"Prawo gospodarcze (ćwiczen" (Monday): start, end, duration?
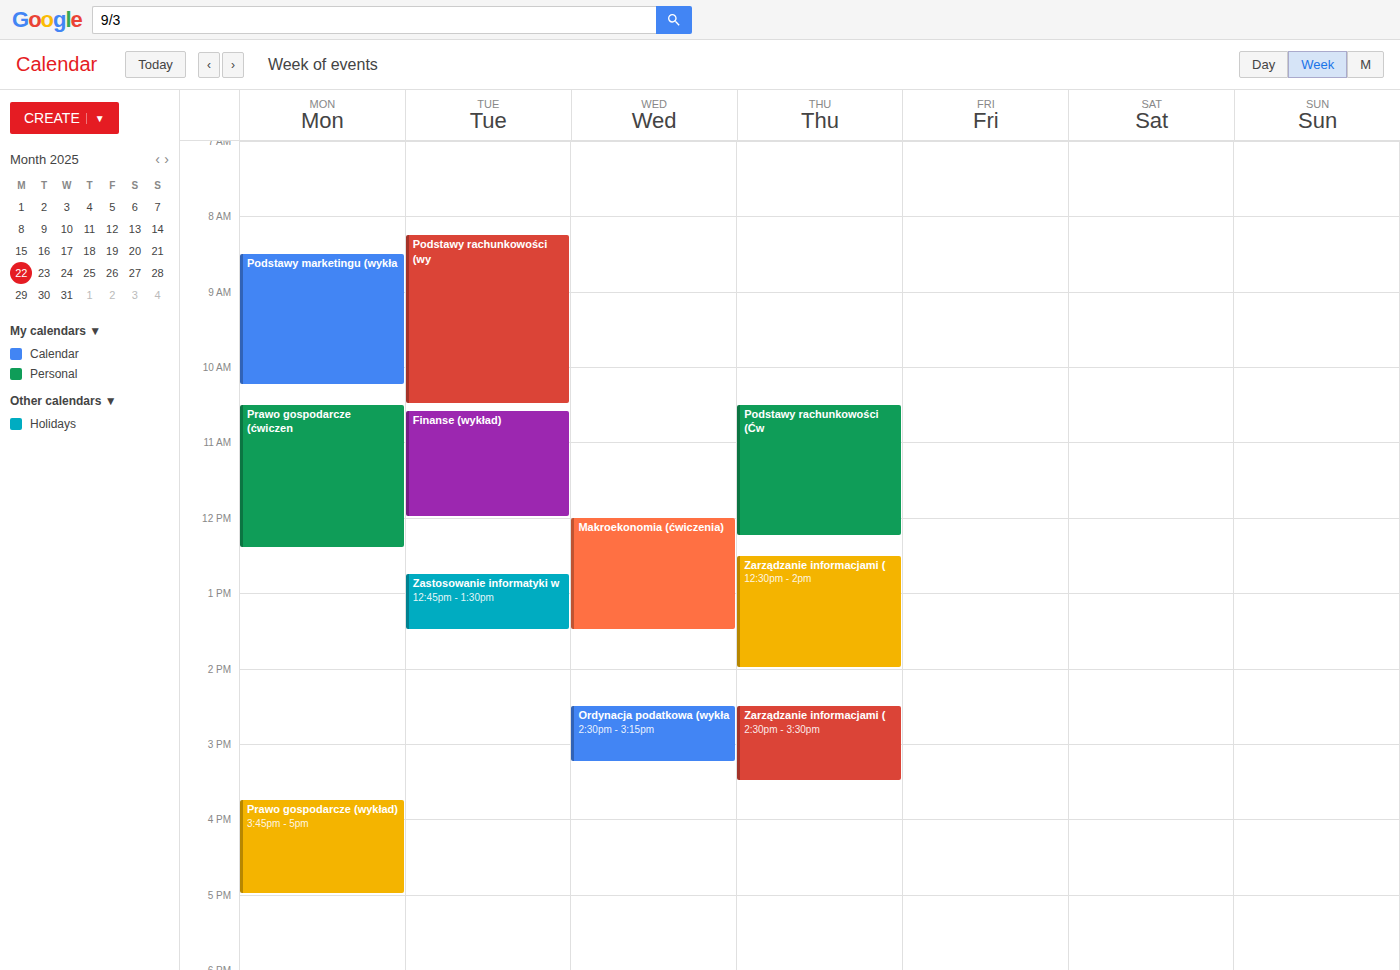
10:30 AM to 12:25 PM, 1 hour 55 minutes